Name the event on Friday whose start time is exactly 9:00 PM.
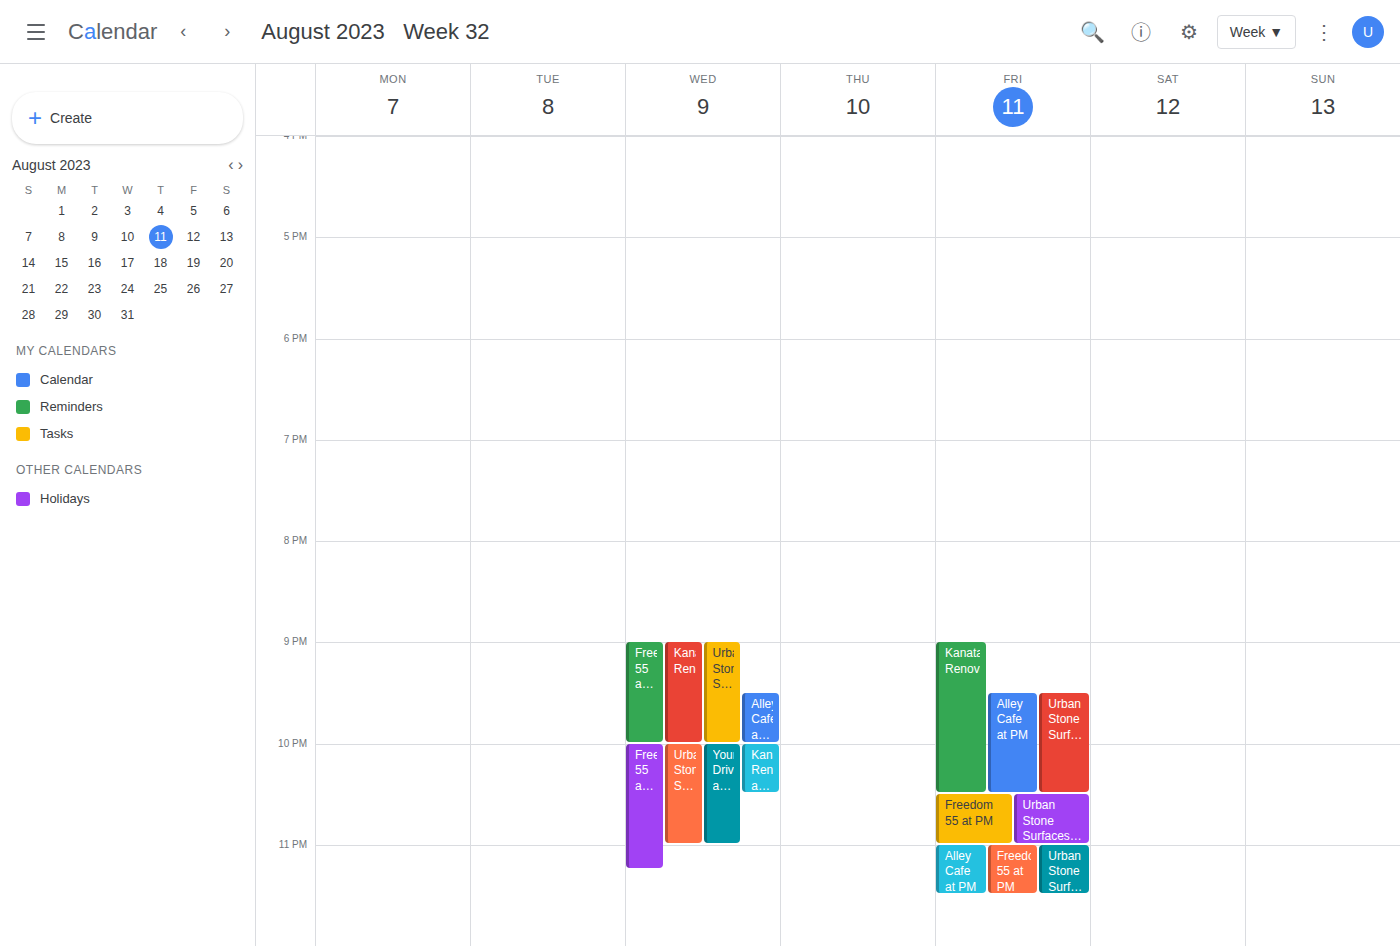
"Kanata Renovations"